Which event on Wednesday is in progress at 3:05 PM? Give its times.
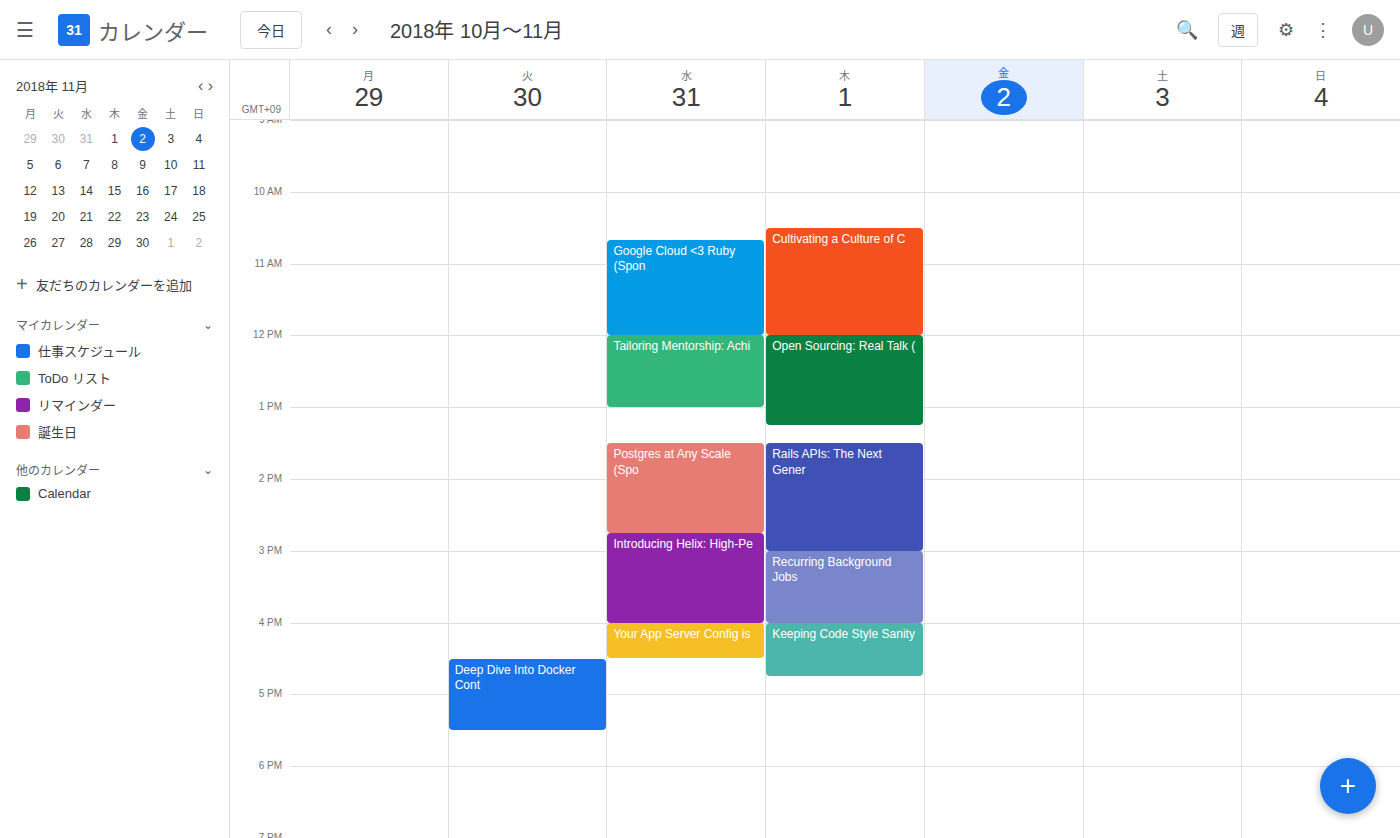
"Introducing Helix: High-Pe", 2:45 PM to 4:00 PM